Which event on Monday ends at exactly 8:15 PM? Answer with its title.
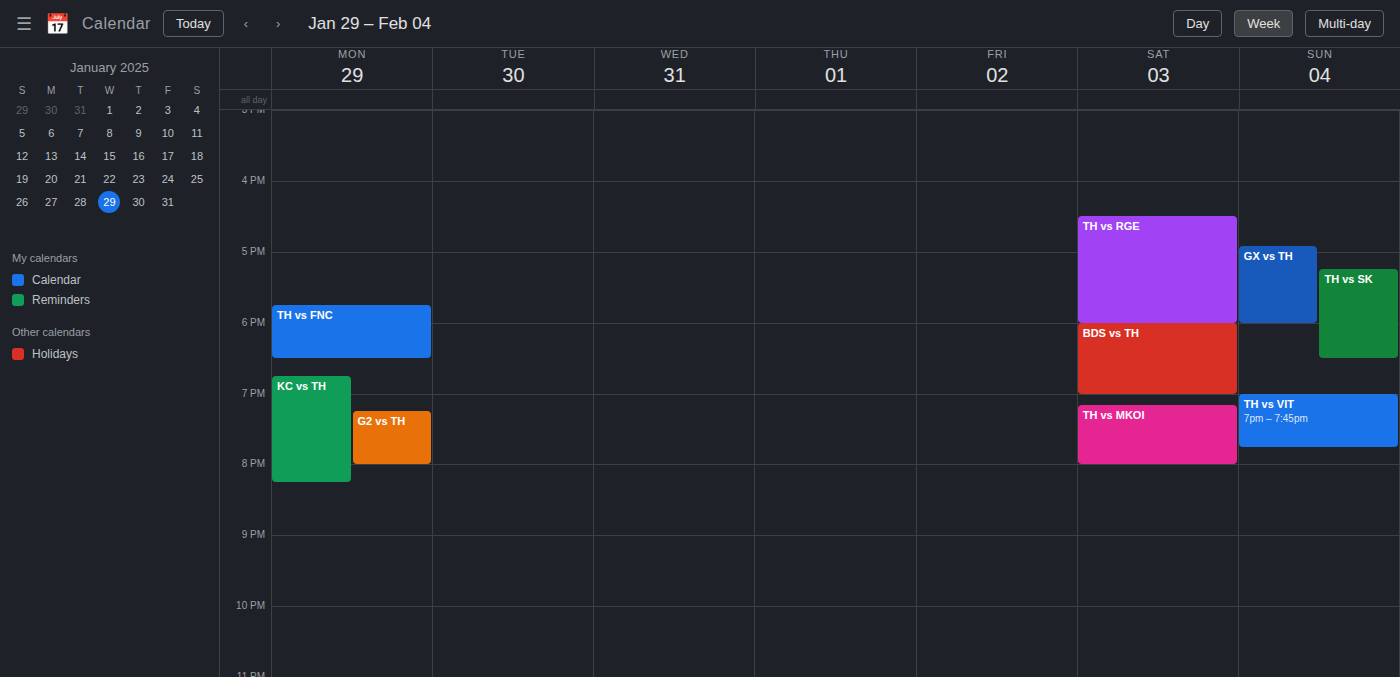
"KC vs TH"